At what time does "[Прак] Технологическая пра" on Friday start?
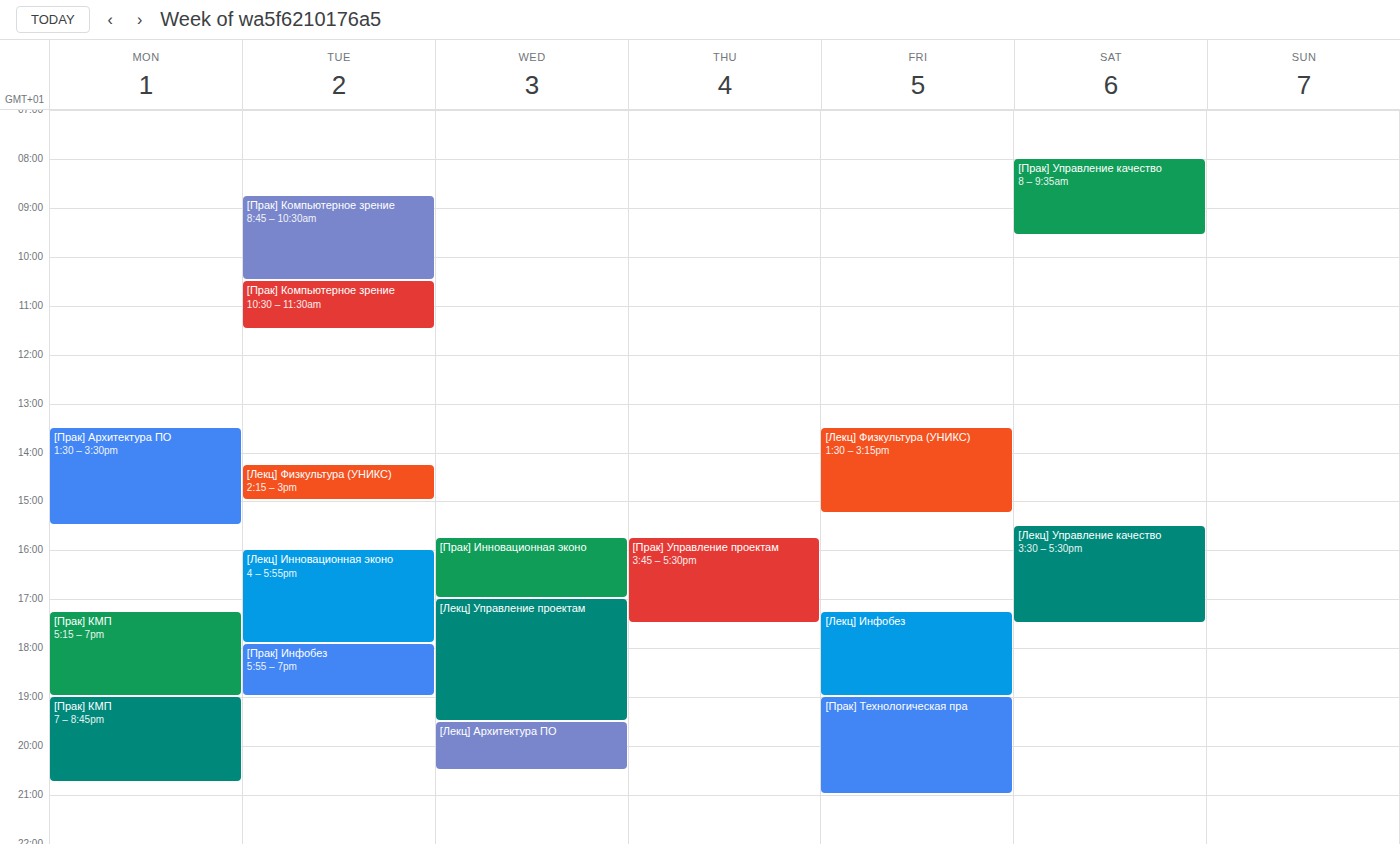
7:00 PM